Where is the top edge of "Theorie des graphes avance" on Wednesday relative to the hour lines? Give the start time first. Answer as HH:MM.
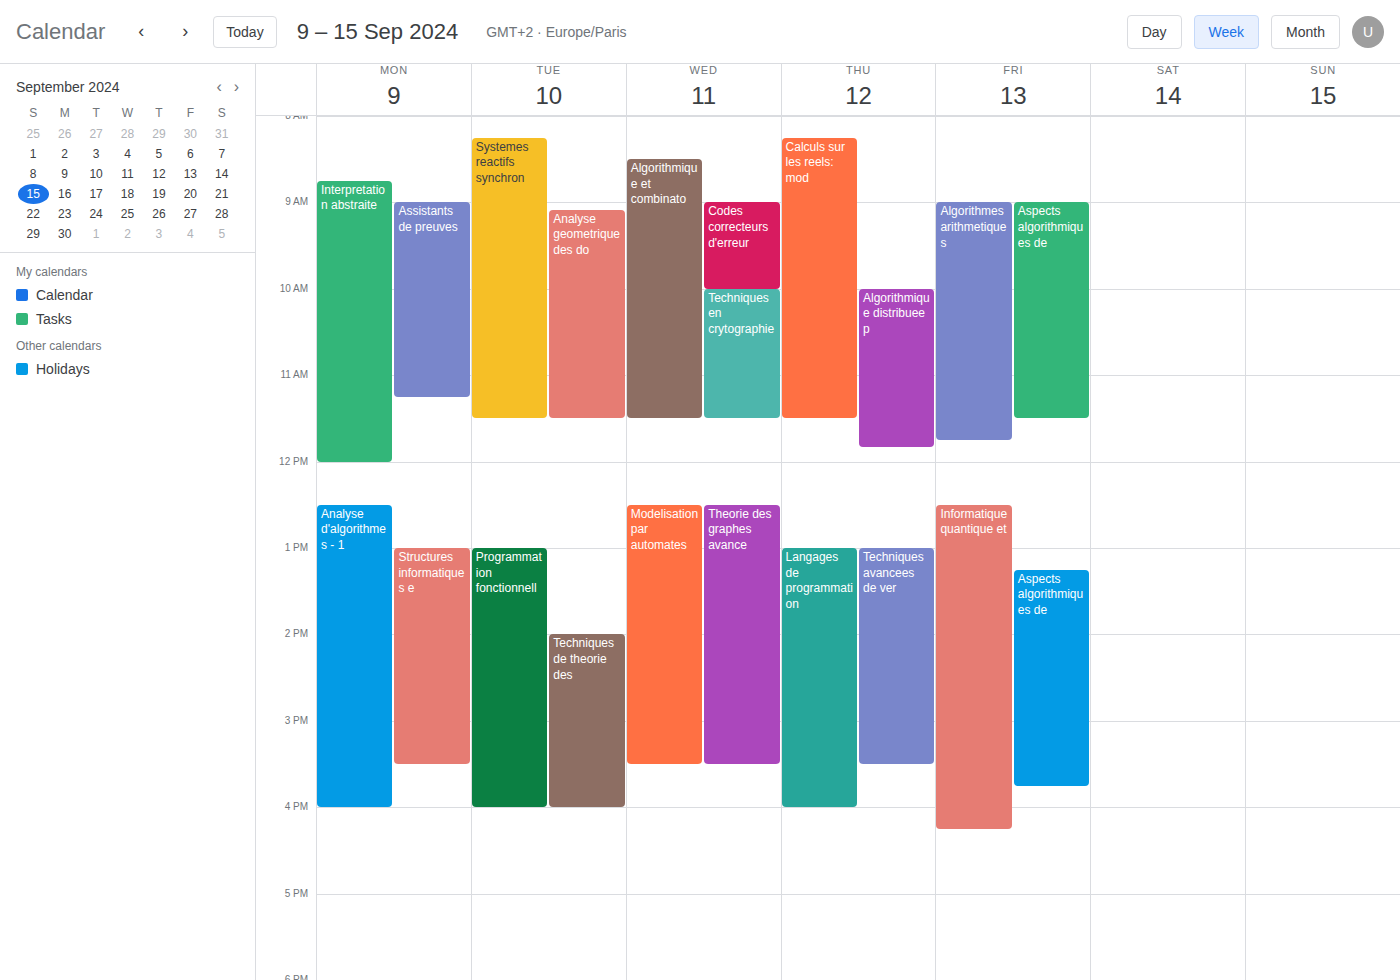
12:30 -- halfway between the 12:00 and 13:00 lines.